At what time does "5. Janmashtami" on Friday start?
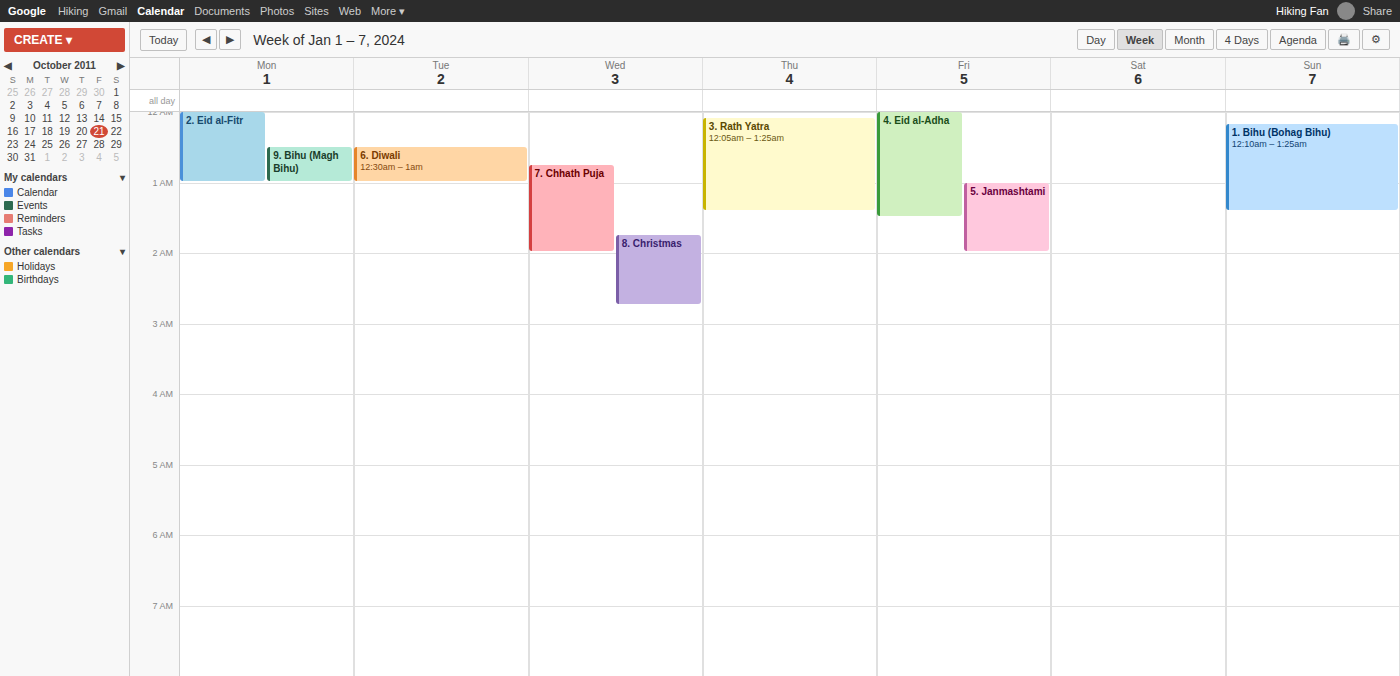
1:00 AM